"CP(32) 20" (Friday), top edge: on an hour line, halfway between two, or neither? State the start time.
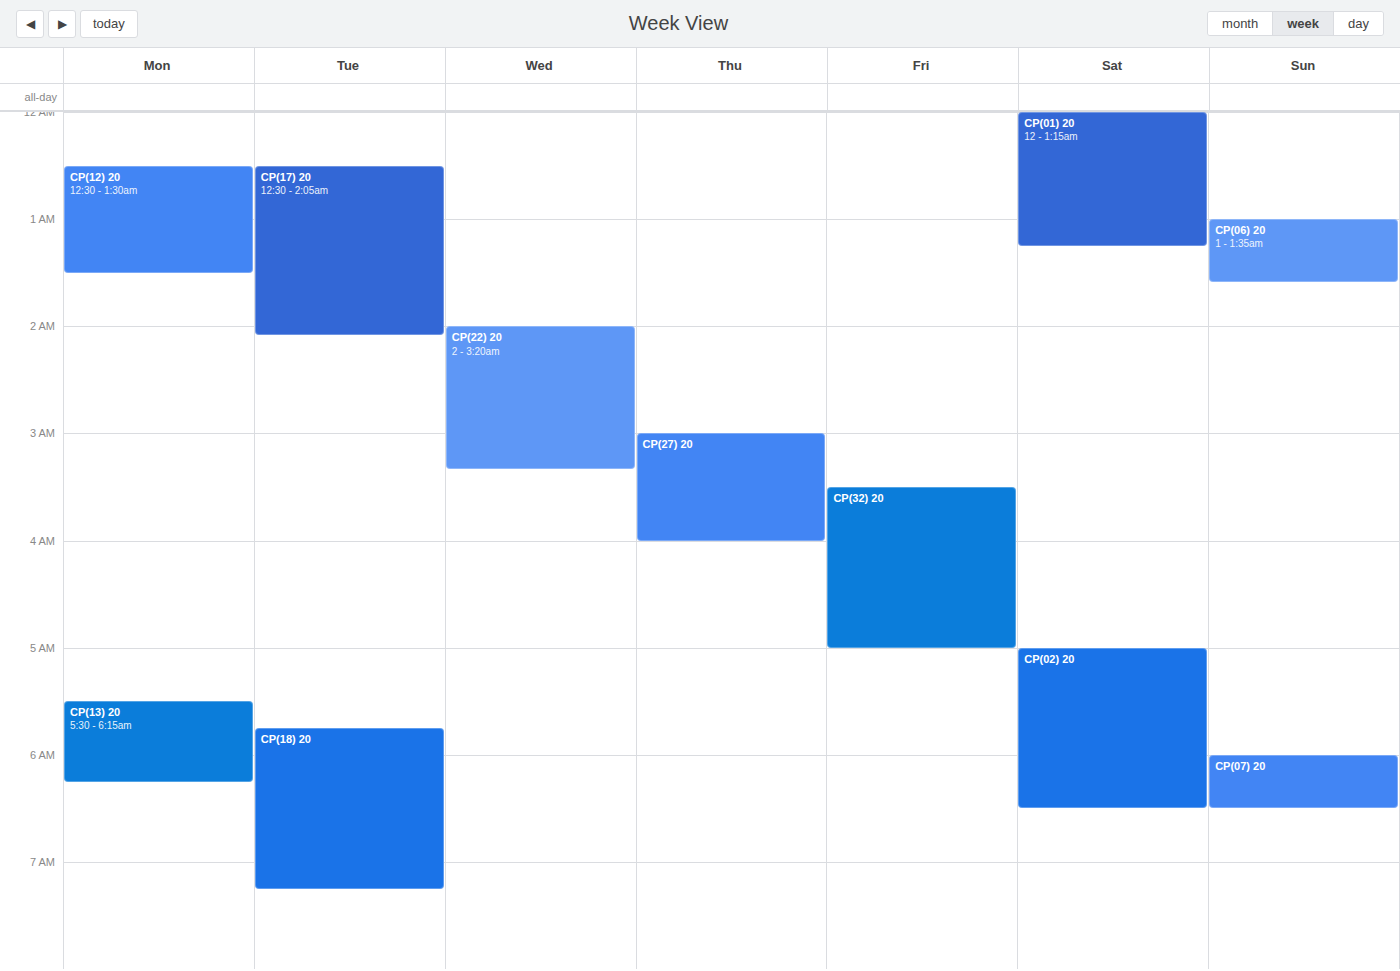
3:30 AM -- halfway between the 3 AM and 4 AM lines.